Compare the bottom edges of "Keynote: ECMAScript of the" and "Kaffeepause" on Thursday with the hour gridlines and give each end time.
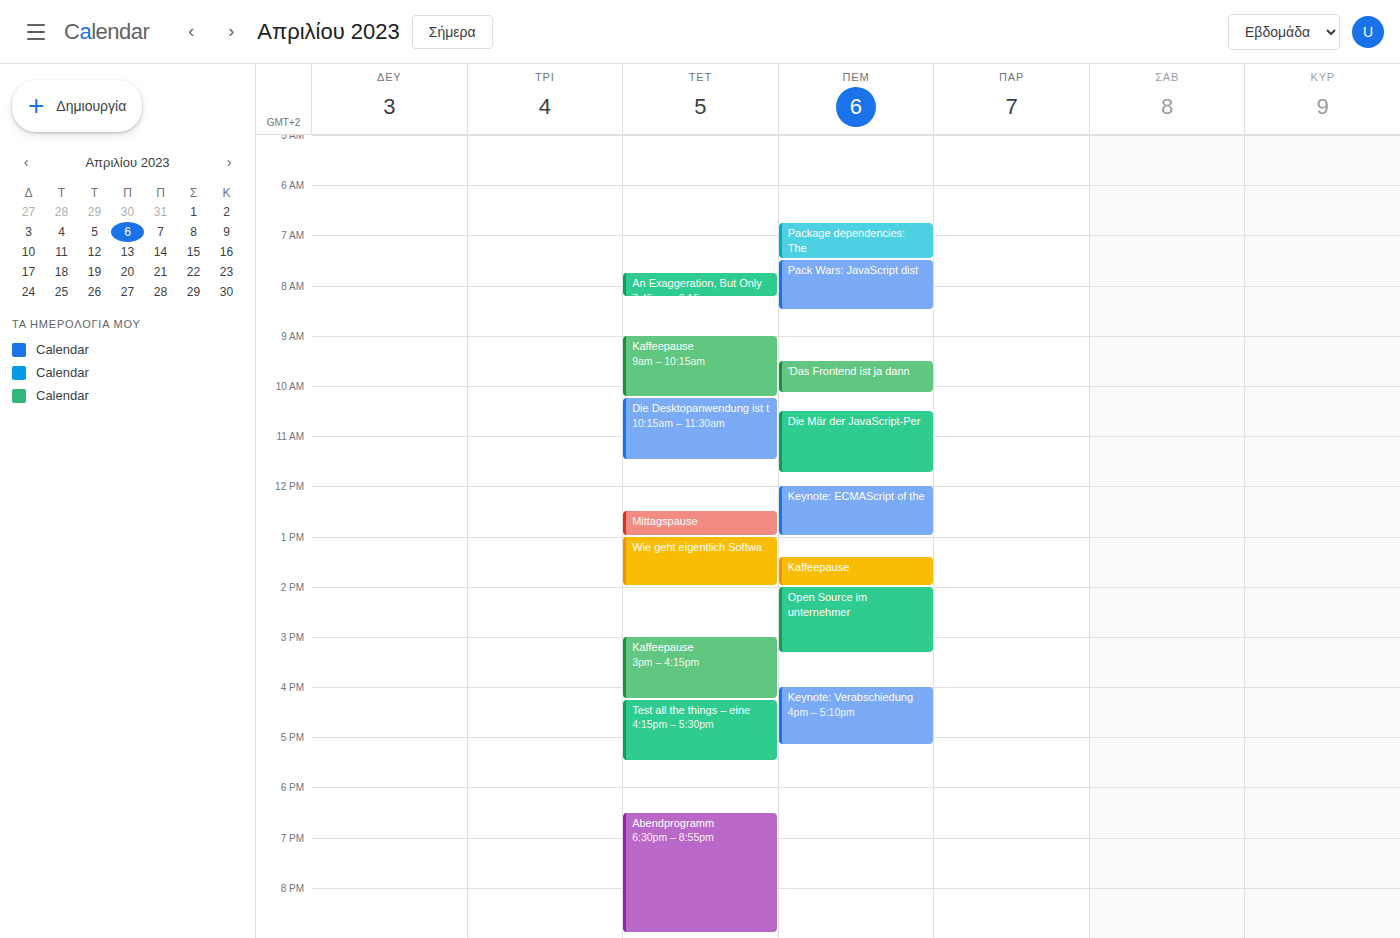
"Keynote: ECMAScript of the": 1:00 PM, exactly on the 1 PM line. "Kaffeepause": 2:00 PM, exactly on the 2 PM line.